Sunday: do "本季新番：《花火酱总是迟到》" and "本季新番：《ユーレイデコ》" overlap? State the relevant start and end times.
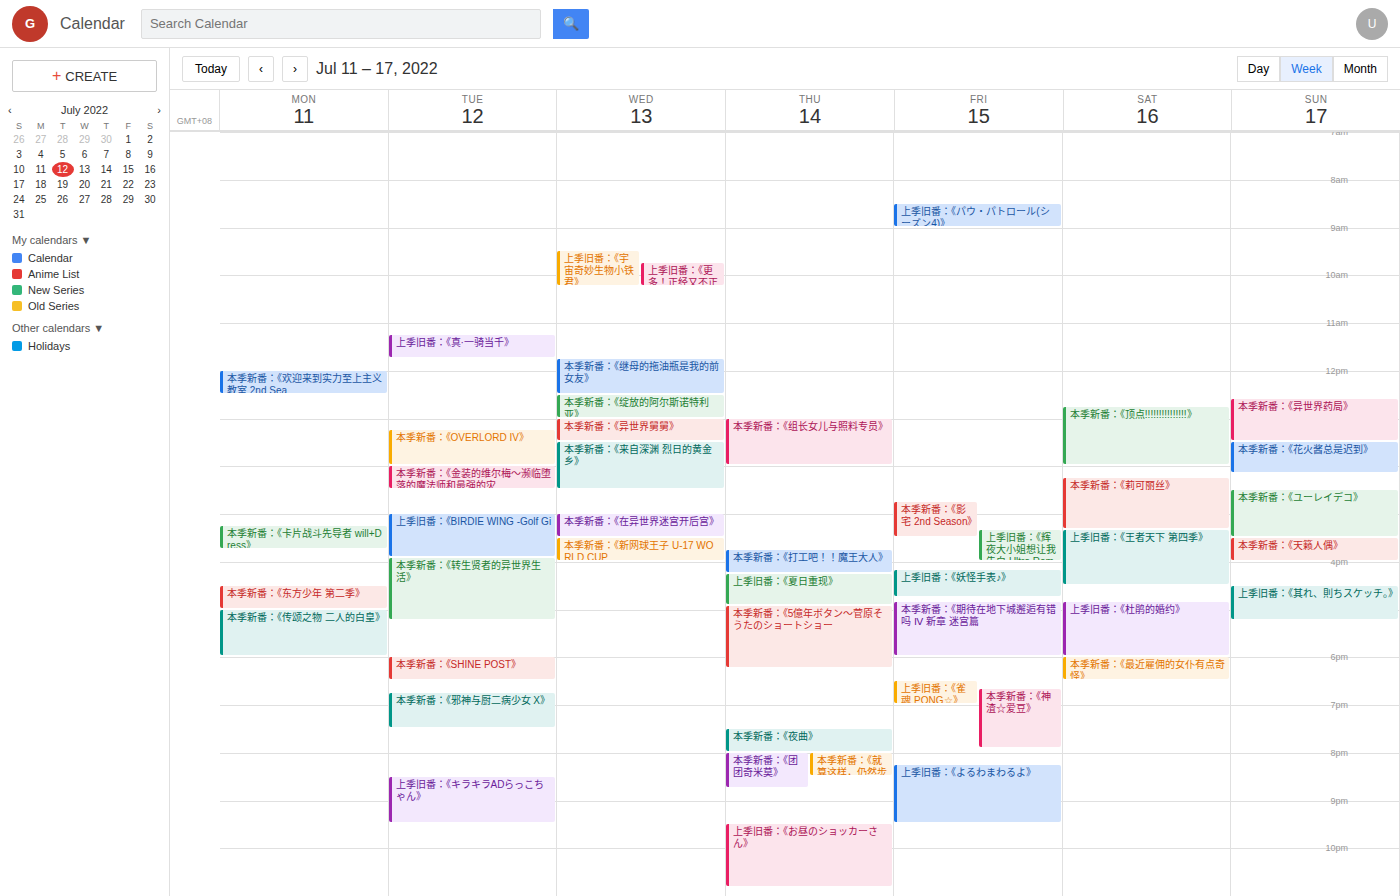
"本季新番：《花火酱总是迟到》" ends at 2:10 PM and "本季新番：《ユーレイデコ》" starts at 2:30 PM -- no overlap.